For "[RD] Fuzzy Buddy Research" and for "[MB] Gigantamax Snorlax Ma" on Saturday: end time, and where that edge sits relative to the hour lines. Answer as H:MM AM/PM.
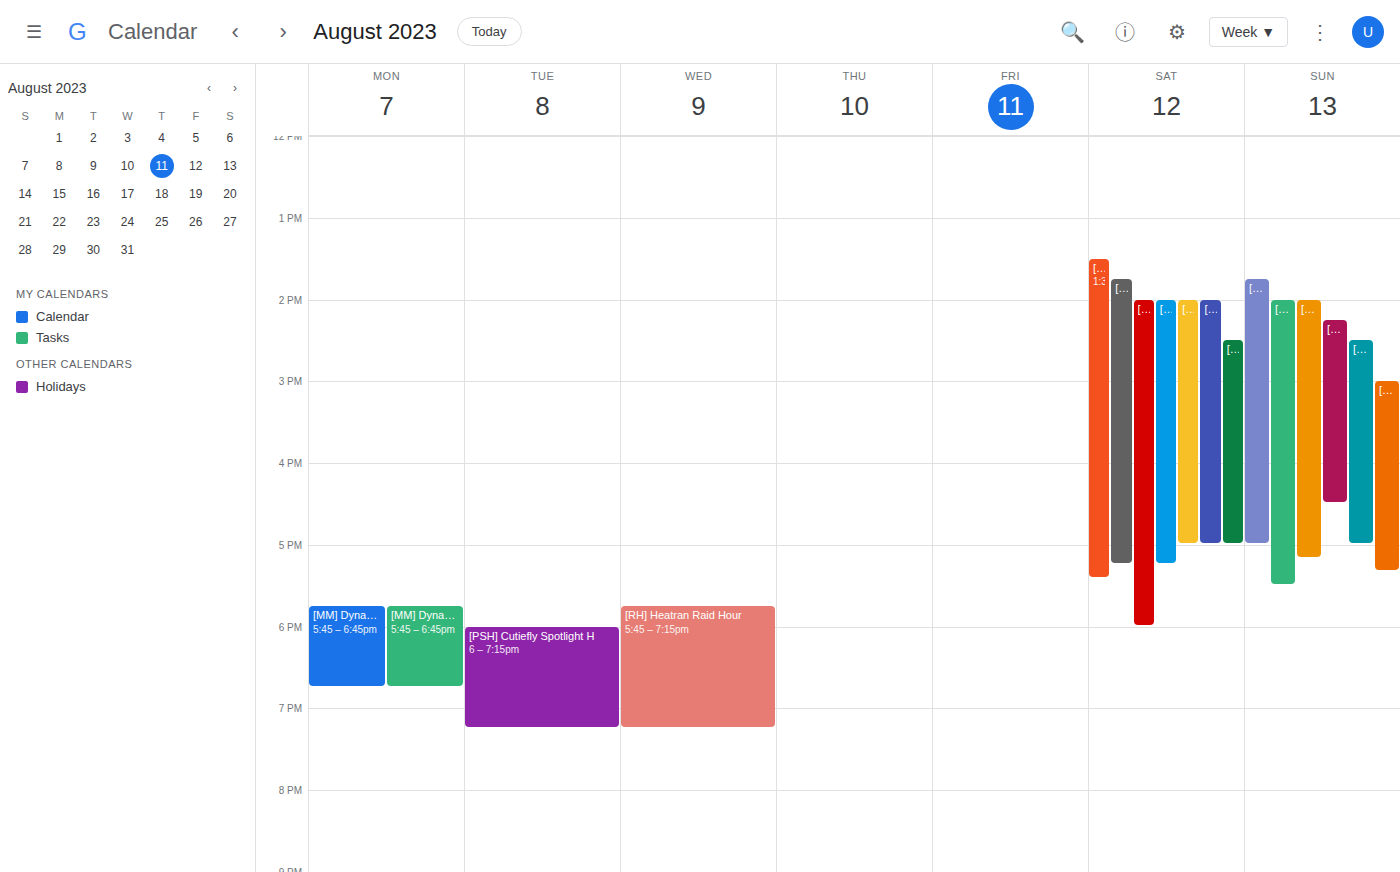
"[RD] Fuzzy Buddy Research": 6:00 PM, exactly on the 6 PM line. "[MB] Gigantamax Snorlax Ma": 5:00 PM, exactly on the 5 PM line.